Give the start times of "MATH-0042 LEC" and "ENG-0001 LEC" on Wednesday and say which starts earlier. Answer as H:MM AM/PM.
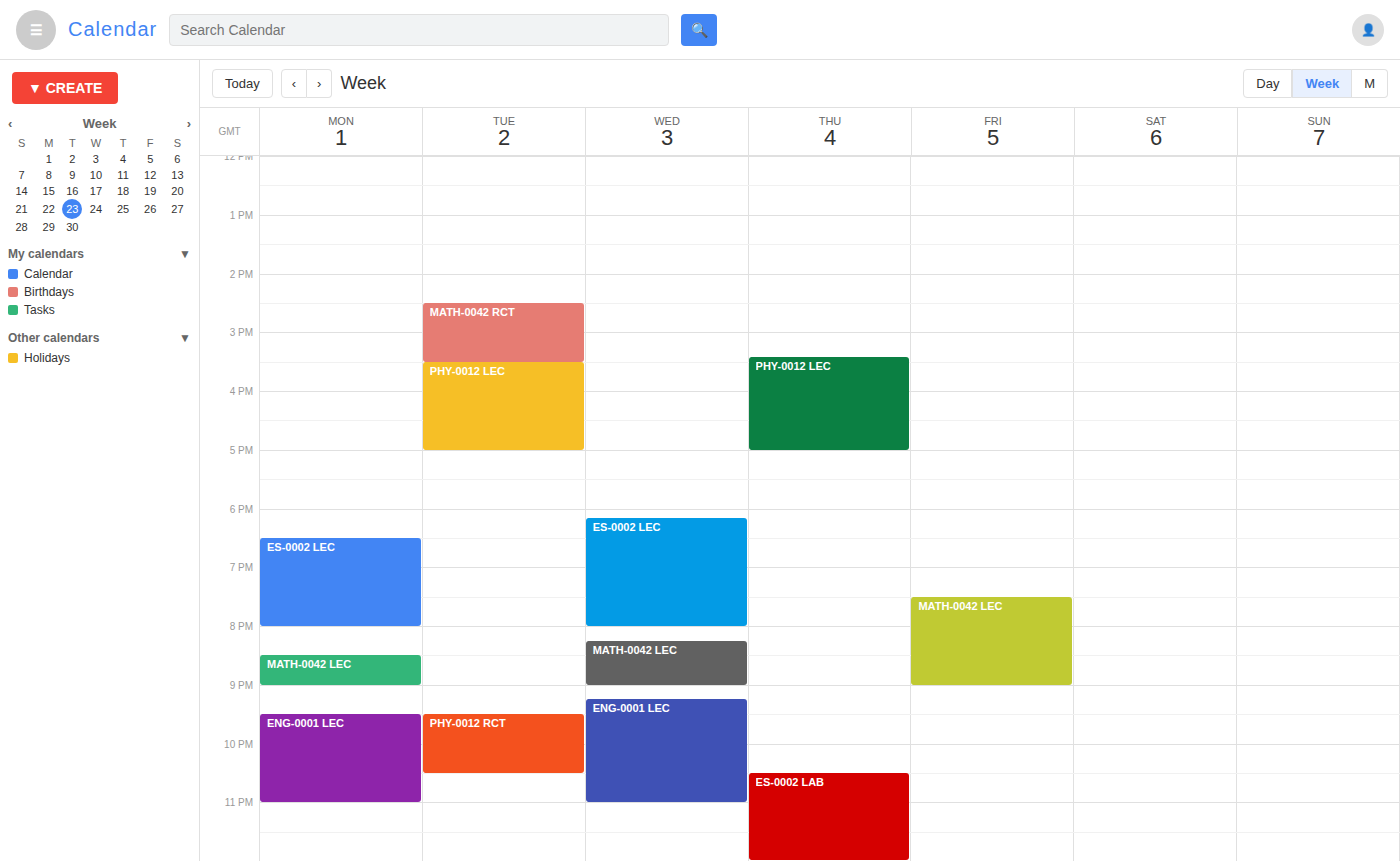
"MATH-0042 LEC" 8:15 PM; "ENG-0001 LEC" 9:15 PM.